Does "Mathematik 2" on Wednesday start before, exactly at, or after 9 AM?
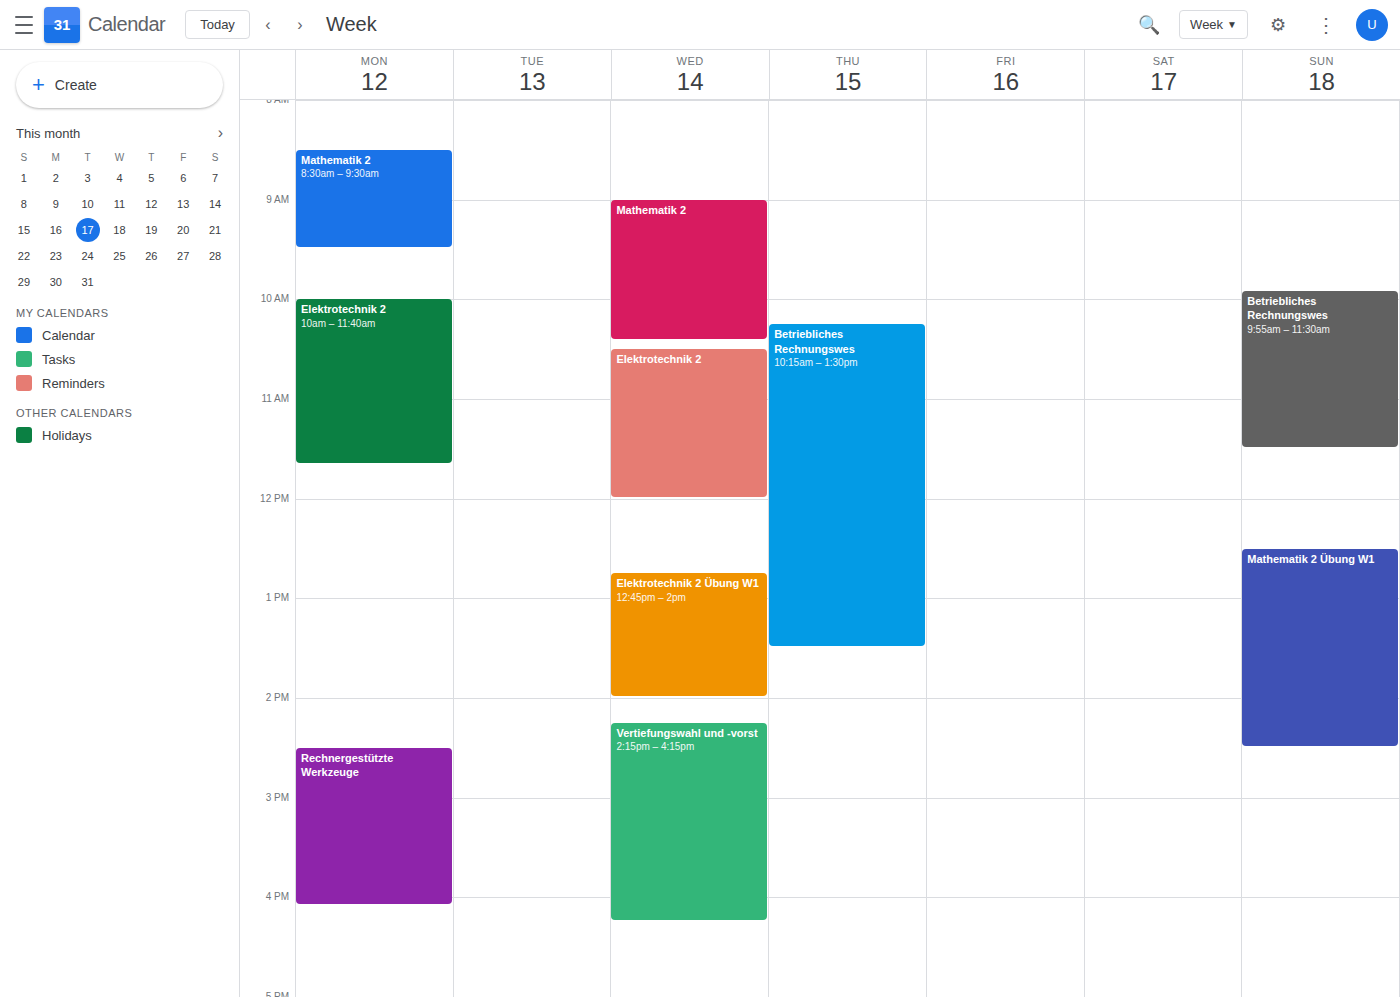
9:00 AM -- exactly at 9 AM, on the 9 AM line.